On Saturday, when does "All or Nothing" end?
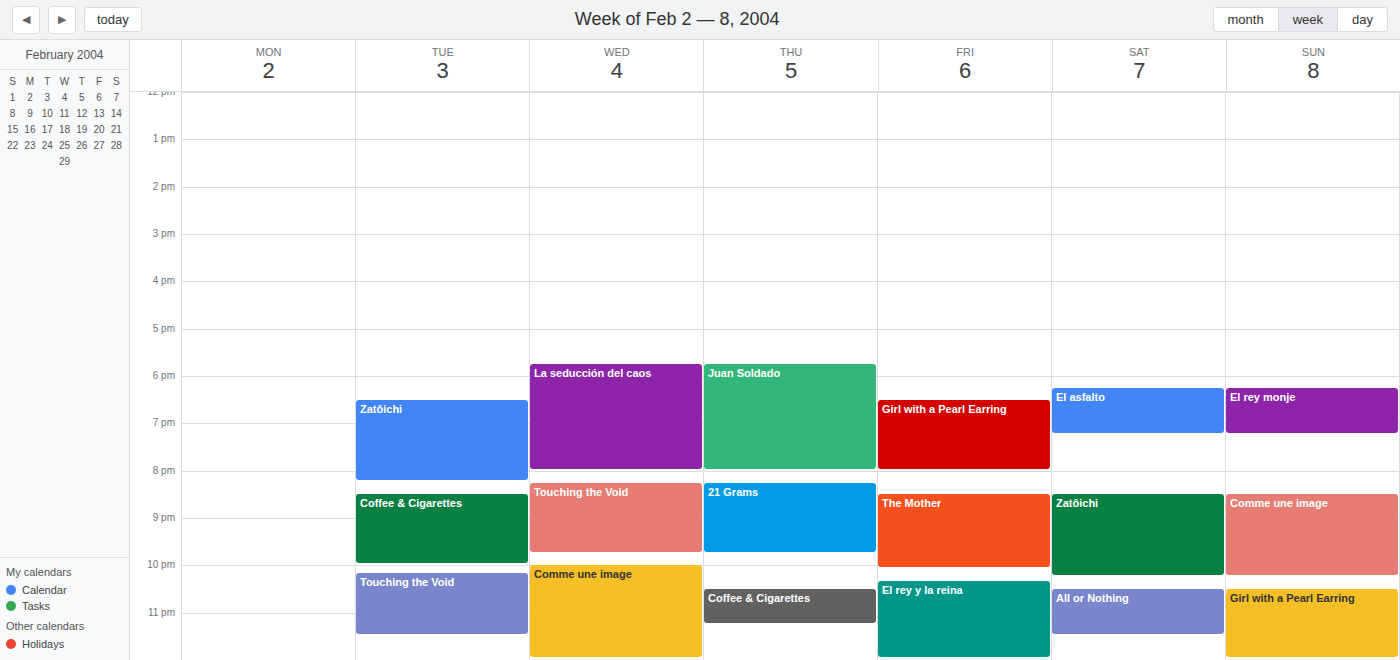
11:30 PM